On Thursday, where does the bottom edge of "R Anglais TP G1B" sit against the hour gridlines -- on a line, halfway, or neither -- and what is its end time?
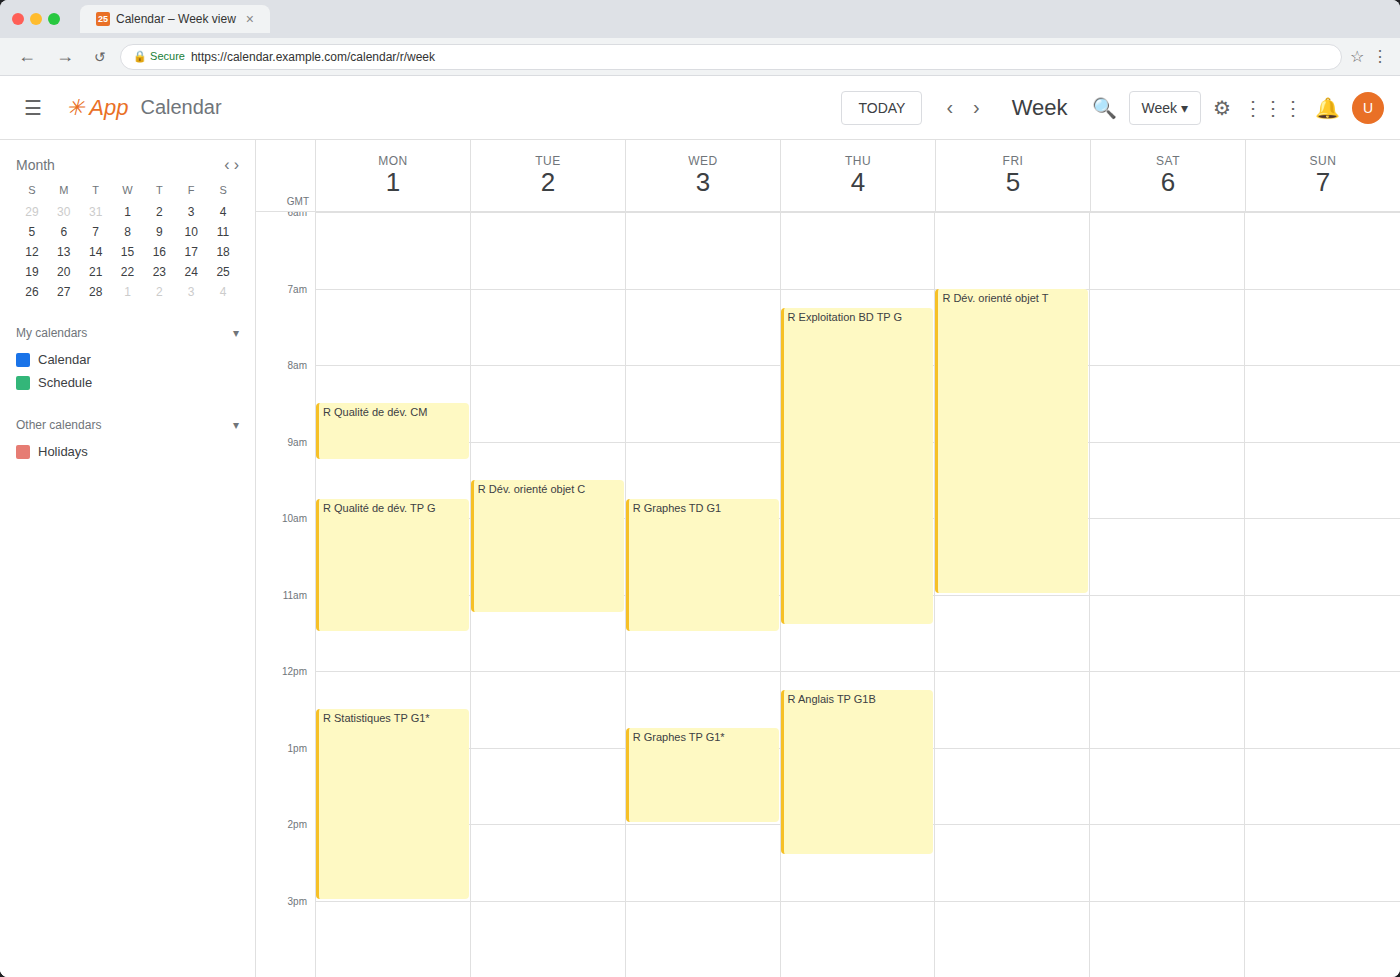
2:25 PM -- neither: 25 minutes below the 2 PM line and 35 minutes above the 3 PM line.